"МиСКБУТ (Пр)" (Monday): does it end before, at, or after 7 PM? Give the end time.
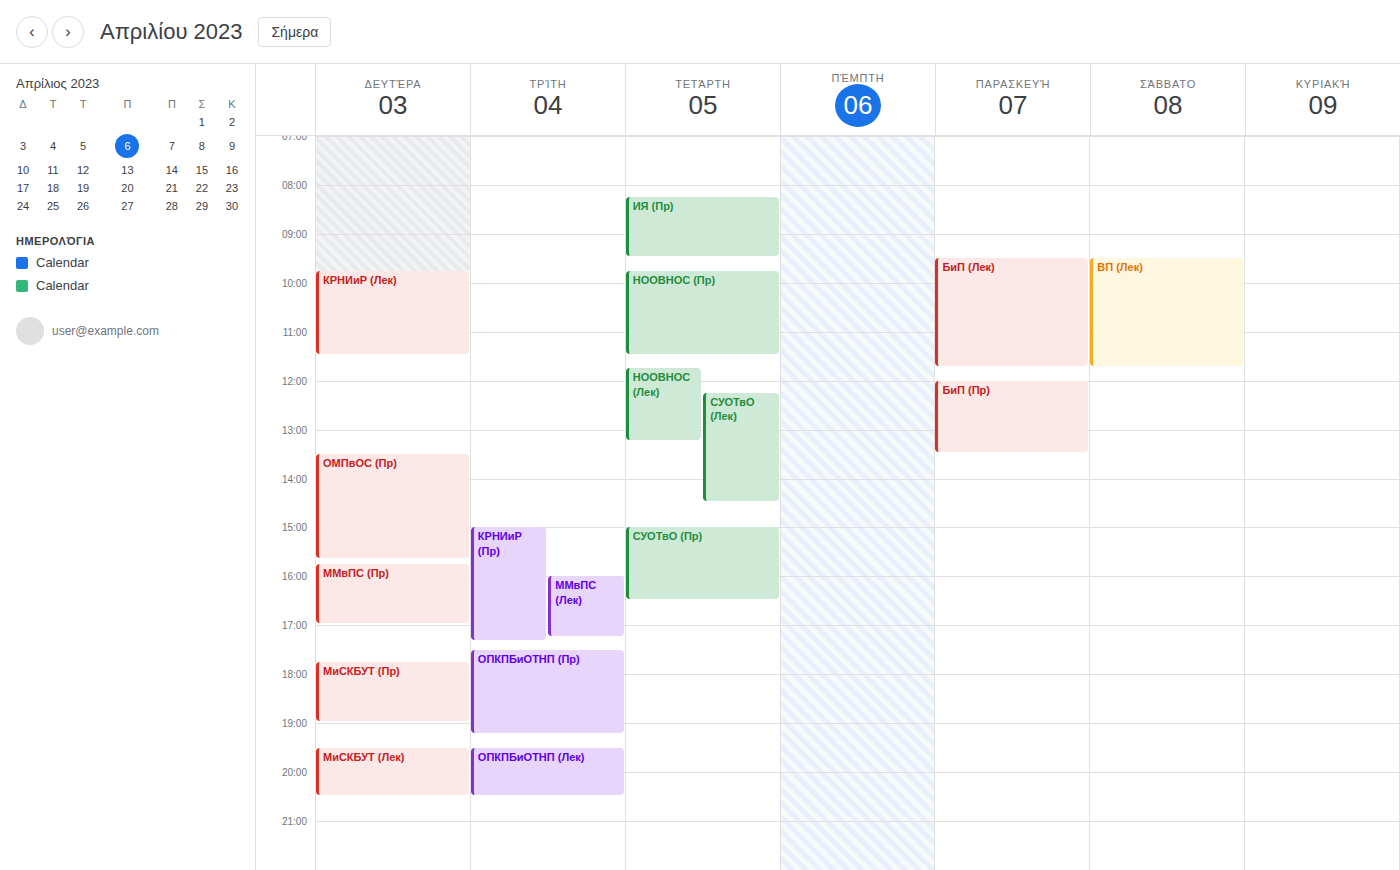
7:00 PM -- exactly at 7 PM, on the 7 PM line.